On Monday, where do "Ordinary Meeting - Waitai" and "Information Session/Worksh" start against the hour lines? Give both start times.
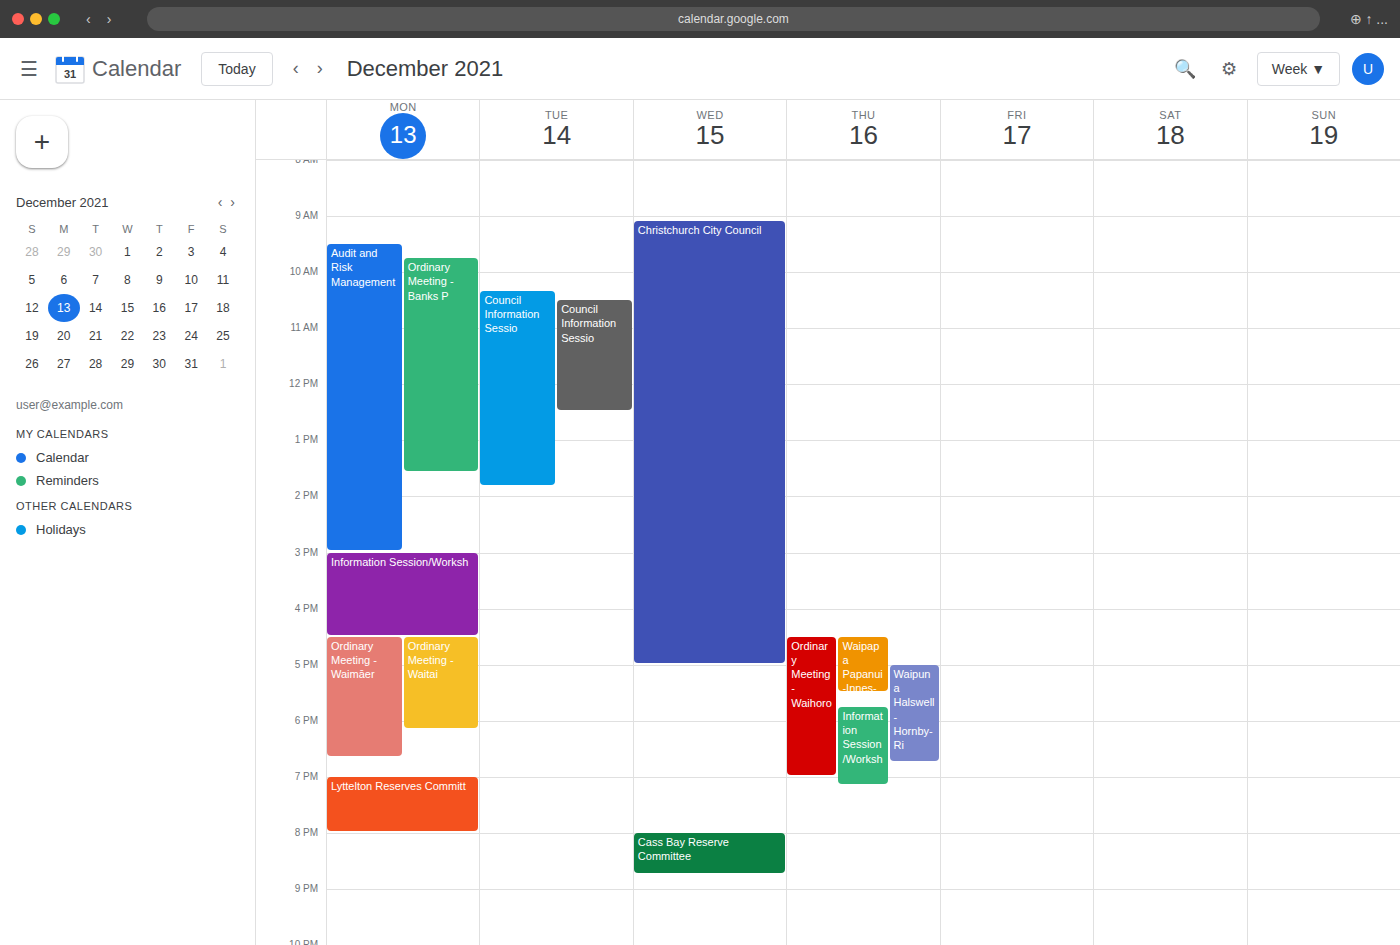
"Ordinary Meeting - Waitai": 4:30 PM, halfway between the 4 PM and 5 PM lines. "Information Session/Worksh": 3:00 PM, exactly on the 3 PM line.